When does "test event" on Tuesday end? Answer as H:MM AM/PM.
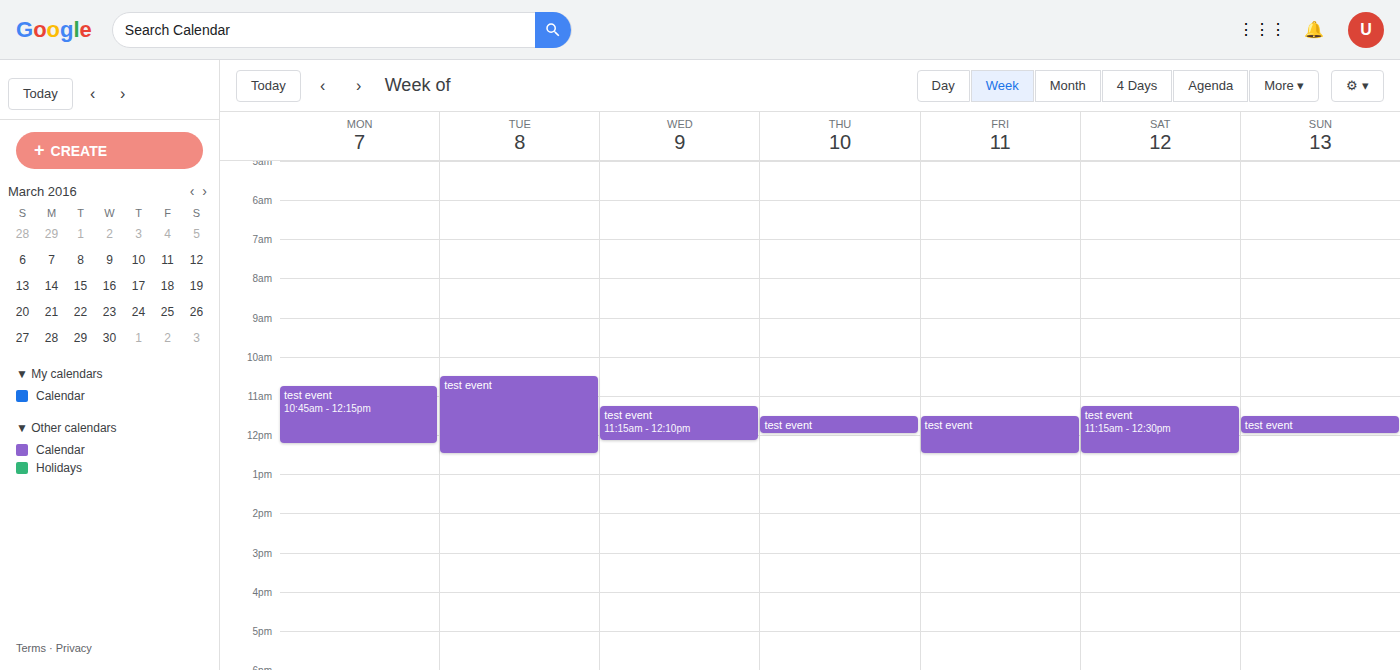
12:30 PM